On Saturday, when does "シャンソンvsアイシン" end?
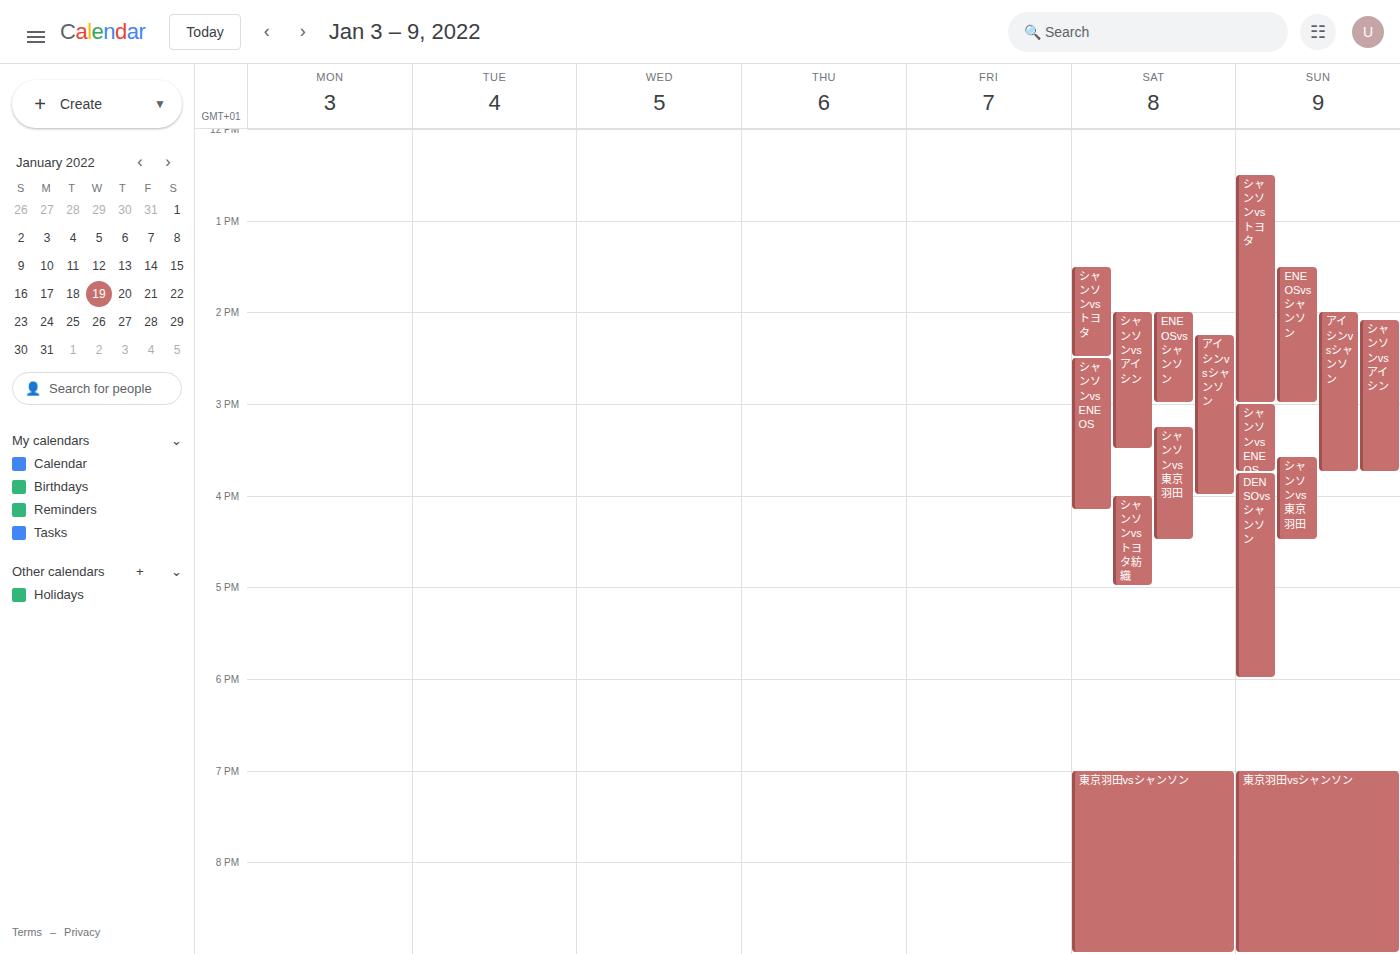
3:30 PM